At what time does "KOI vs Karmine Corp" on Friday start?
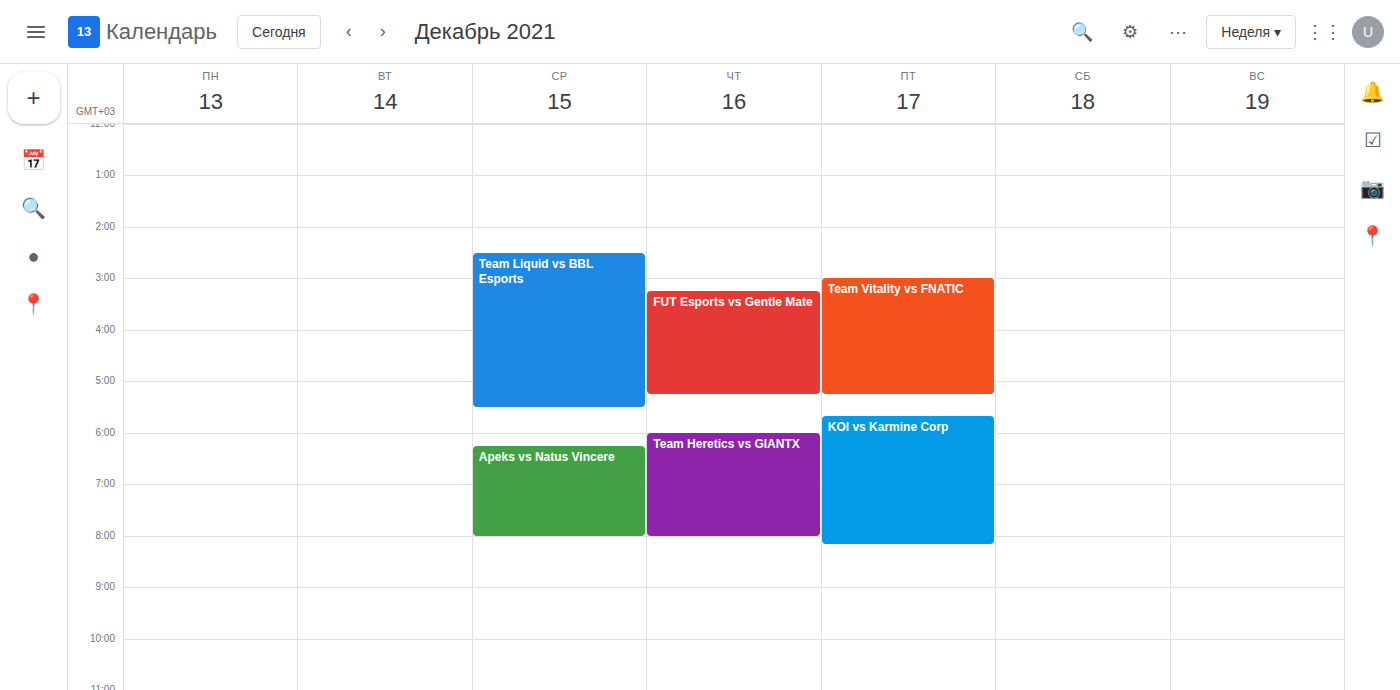
5:40 PM